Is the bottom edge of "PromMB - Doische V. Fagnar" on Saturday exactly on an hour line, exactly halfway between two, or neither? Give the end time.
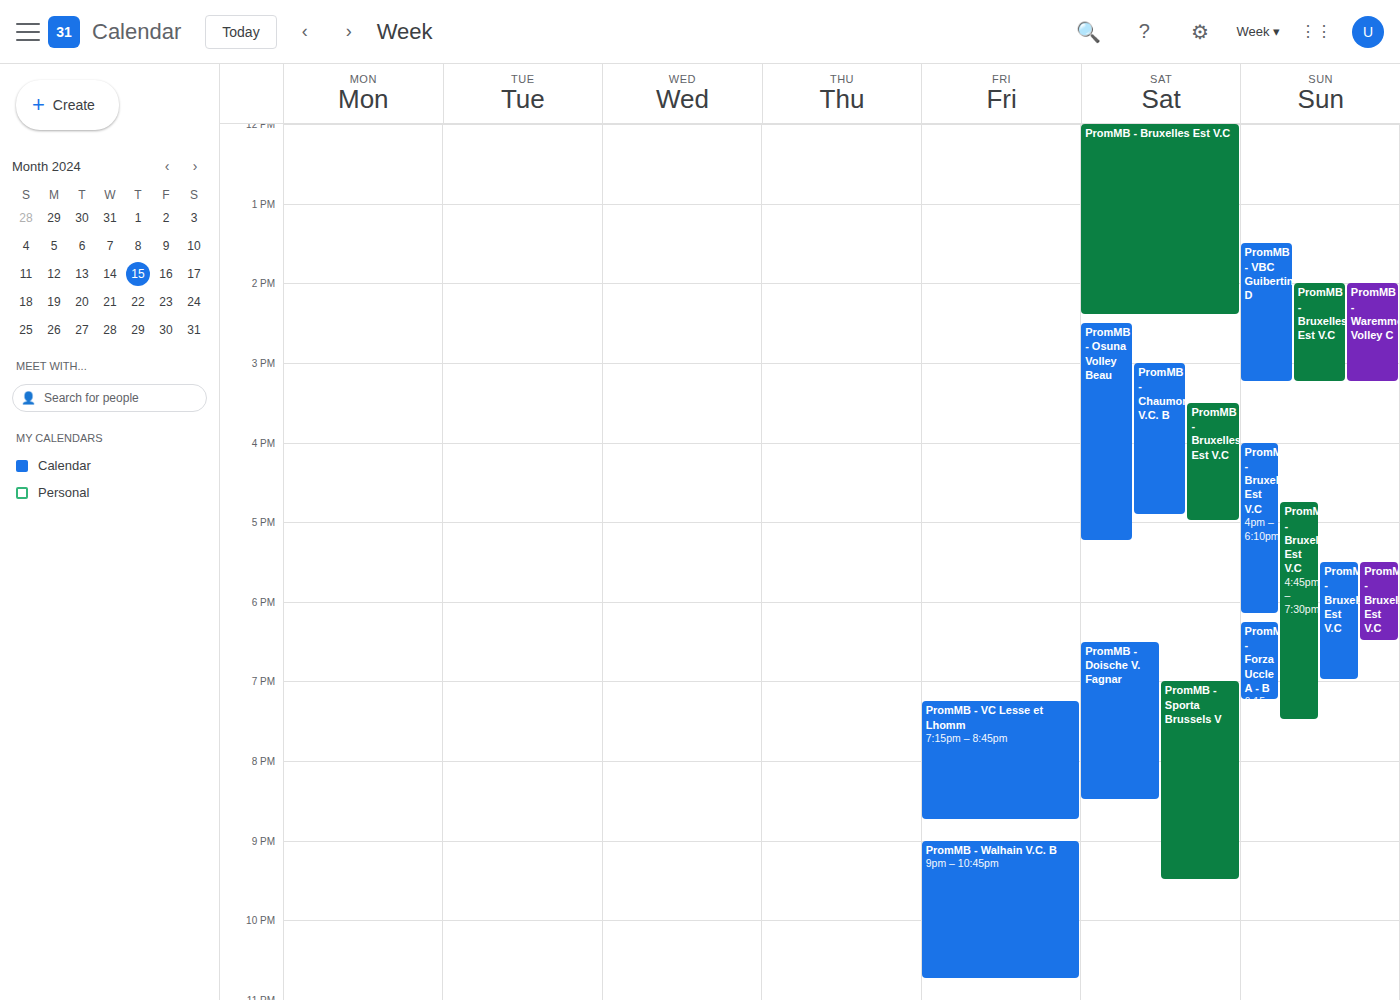
8:30 PM -- halfway between the 8 PM and 9 PM lines.